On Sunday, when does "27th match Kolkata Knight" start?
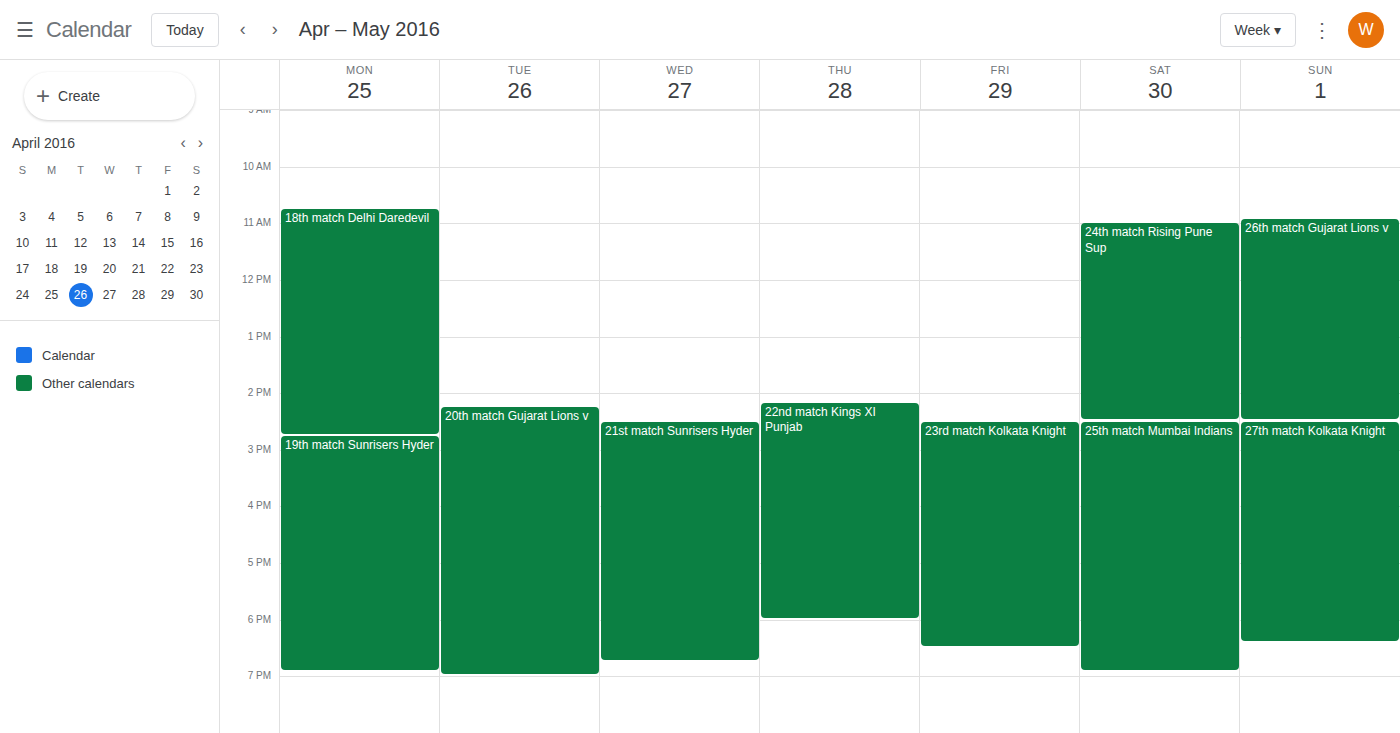
2:30 PM